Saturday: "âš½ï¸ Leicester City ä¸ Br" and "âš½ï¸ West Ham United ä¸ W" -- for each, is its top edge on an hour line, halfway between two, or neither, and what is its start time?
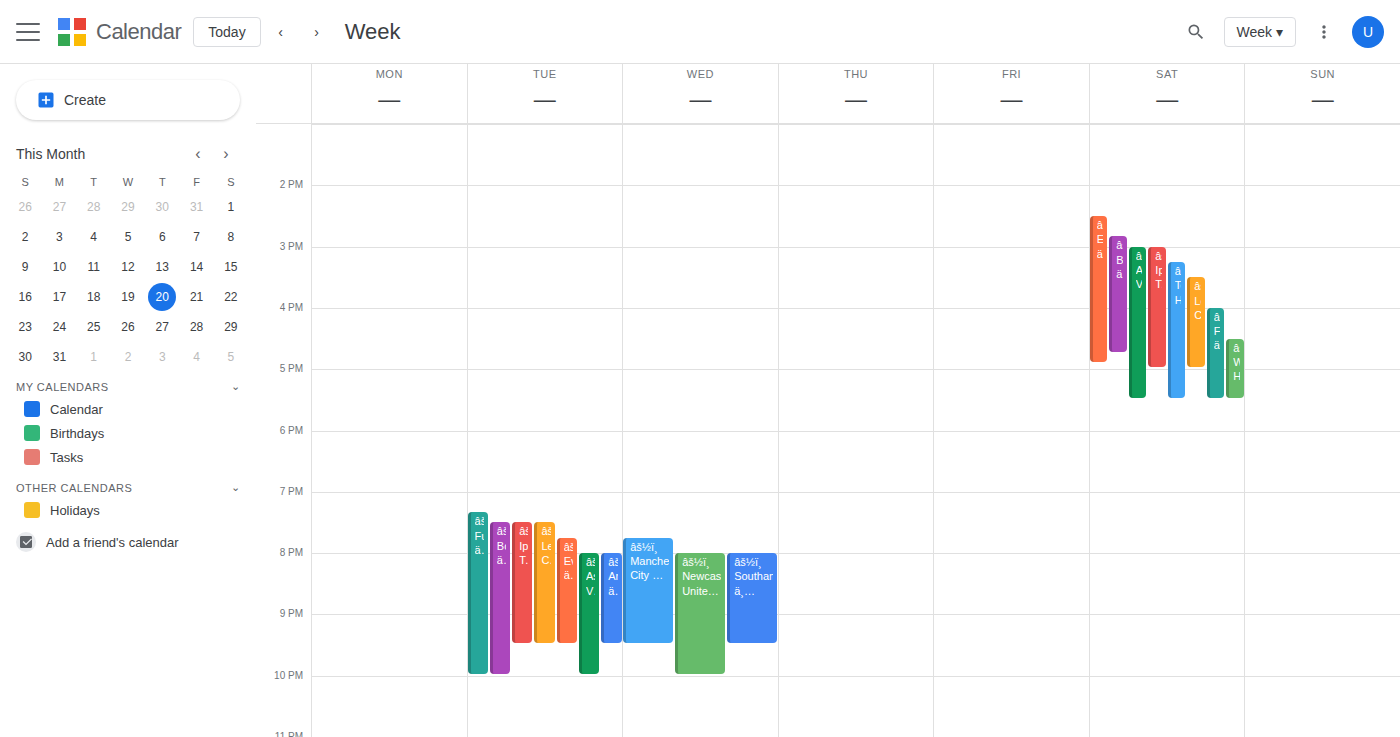
"âš½ï¸ Leicester City ä¸ Br": 3:30 PM, halfway between the 3 PM and 4 PM lines. "âš½ï¸ West Ham United ä¸ W": 4:30 PM, halfway between the 4 PM and 5 PM lines.